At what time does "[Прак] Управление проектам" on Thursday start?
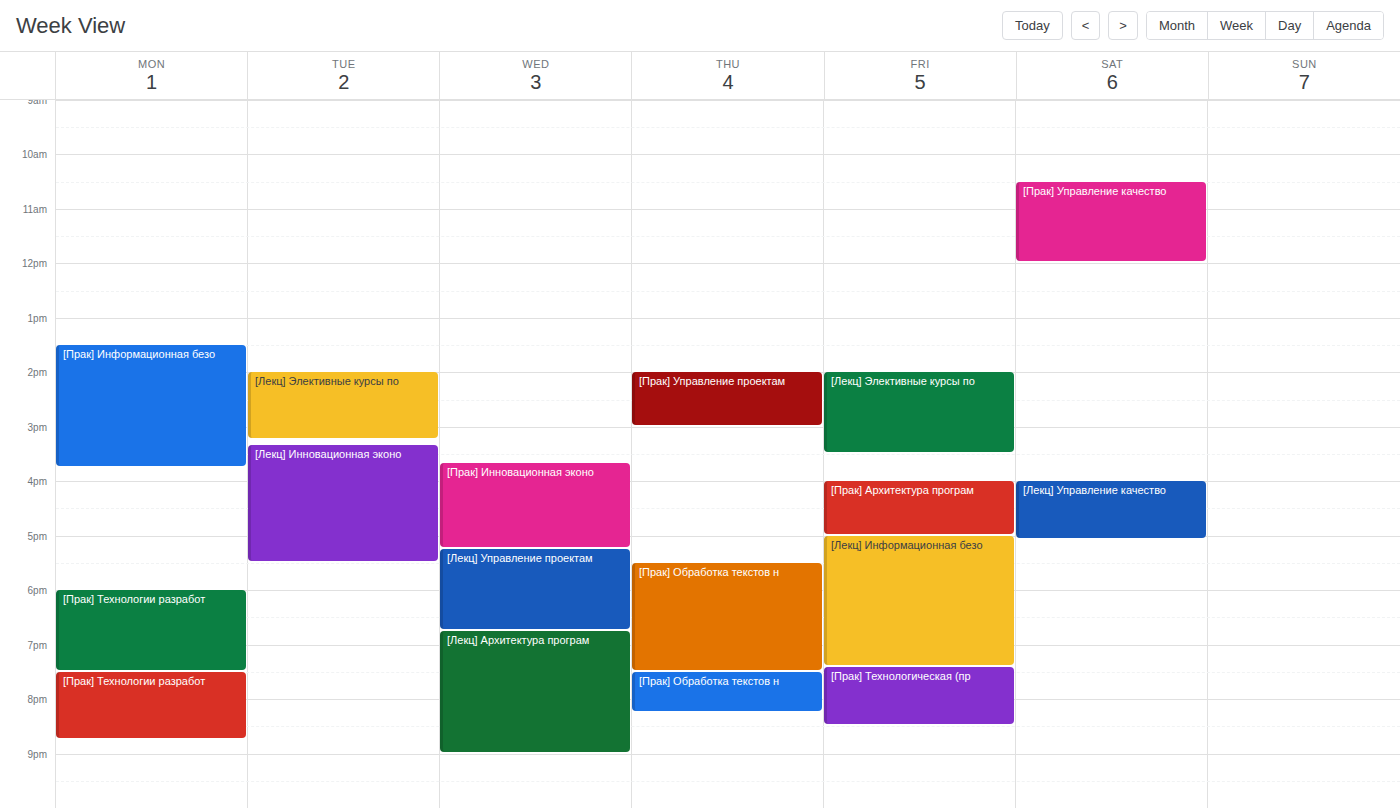
2:00 PM